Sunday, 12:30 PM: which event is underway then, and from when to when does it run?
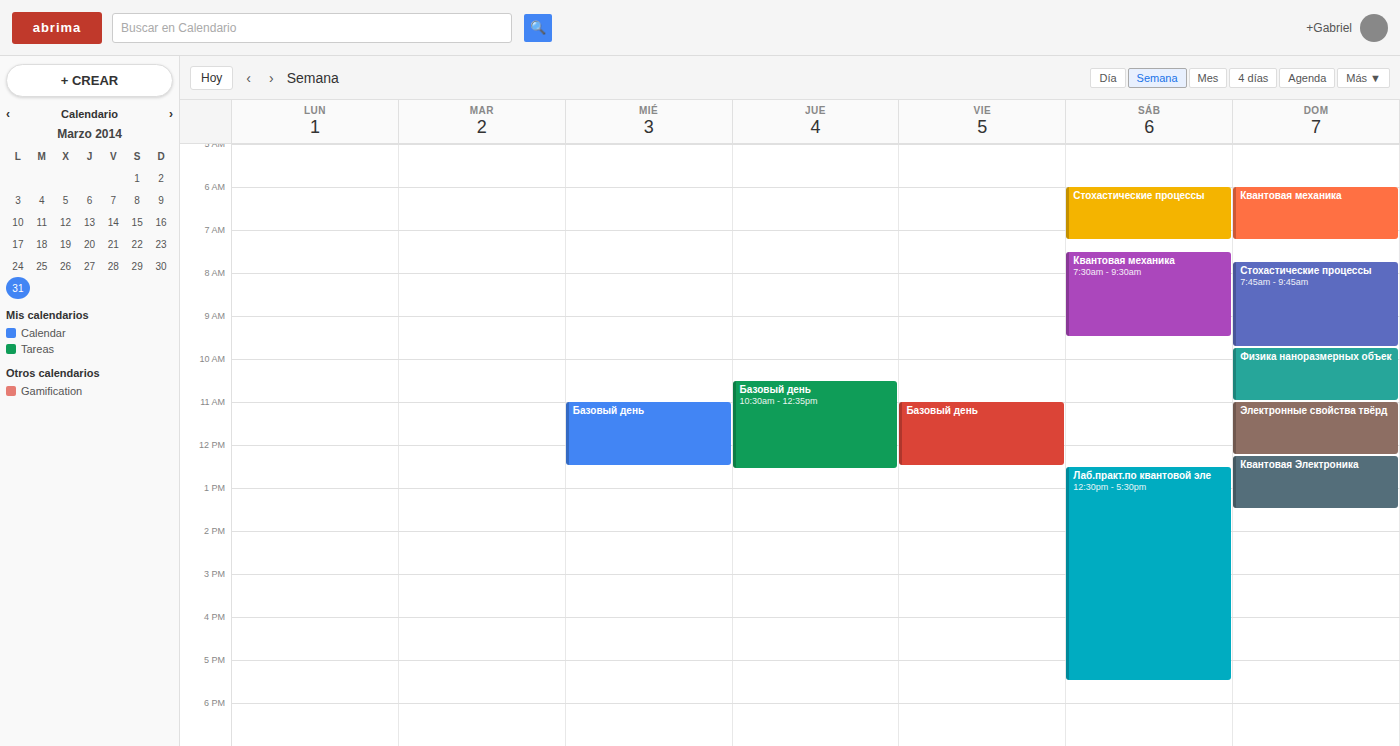
"Квантовая Электроника", 12:15 PM to 1:30 PM